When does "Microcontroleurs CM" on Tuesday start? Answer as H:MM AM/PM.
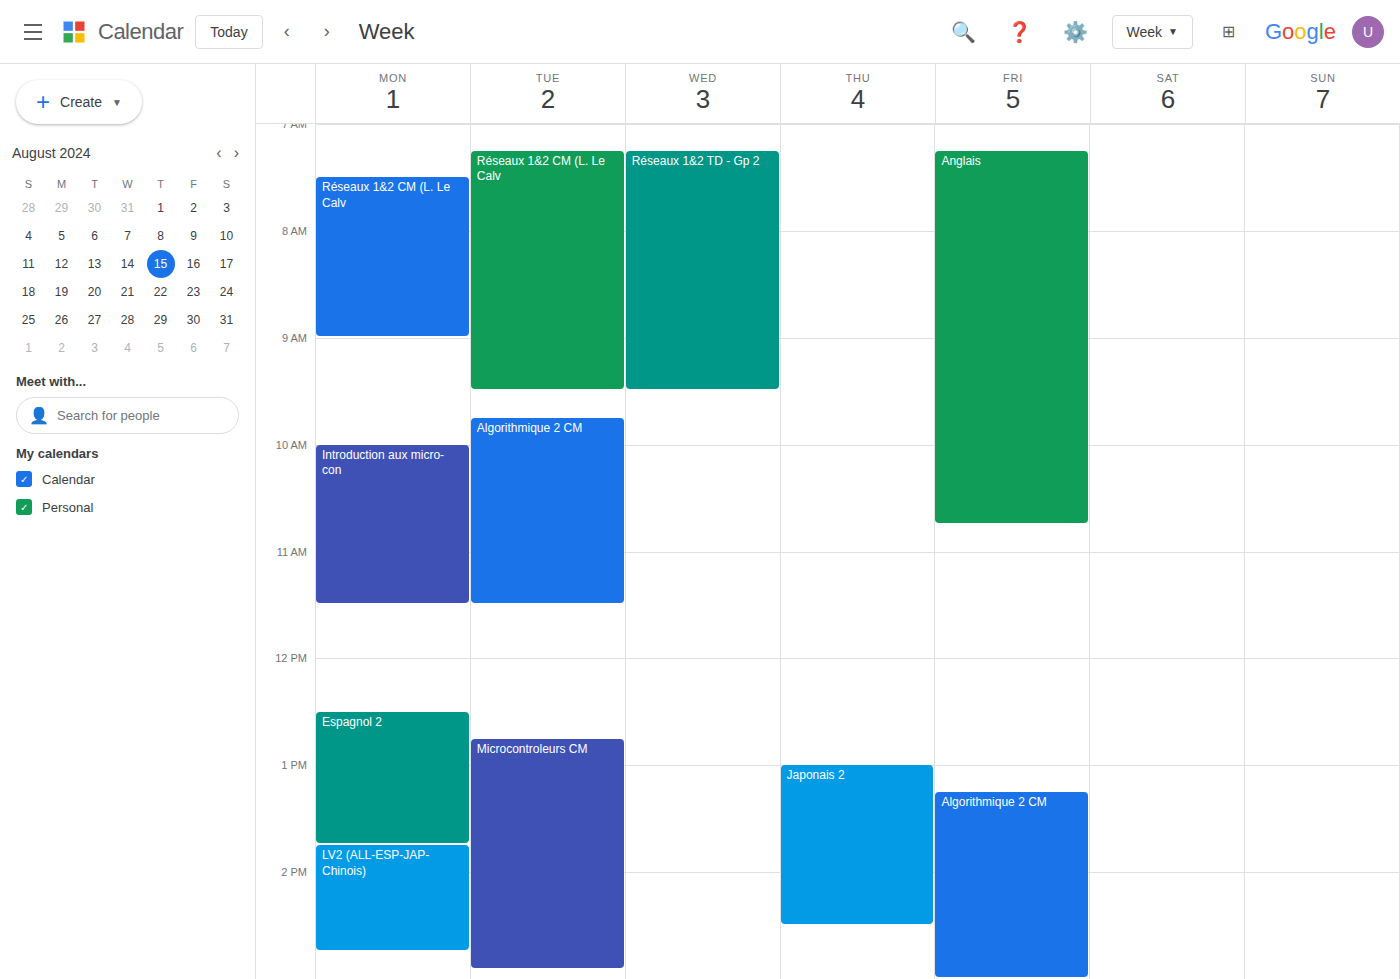
12:45 PM